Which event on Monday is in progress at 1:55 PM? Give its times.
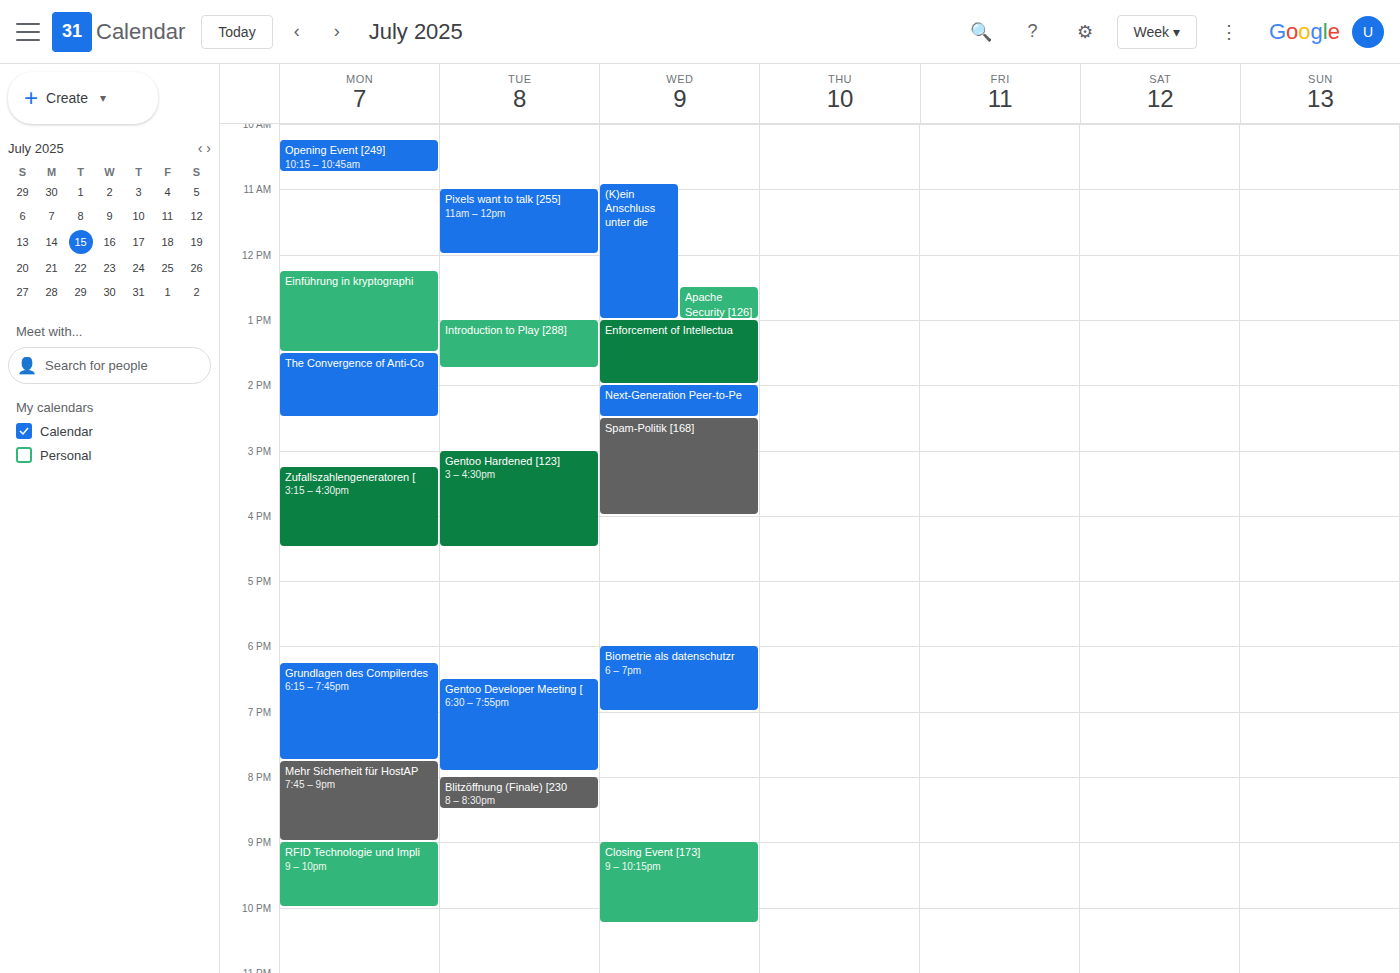
"The Convergence of Anti-Co", 1:30 PM to 2:30 PM